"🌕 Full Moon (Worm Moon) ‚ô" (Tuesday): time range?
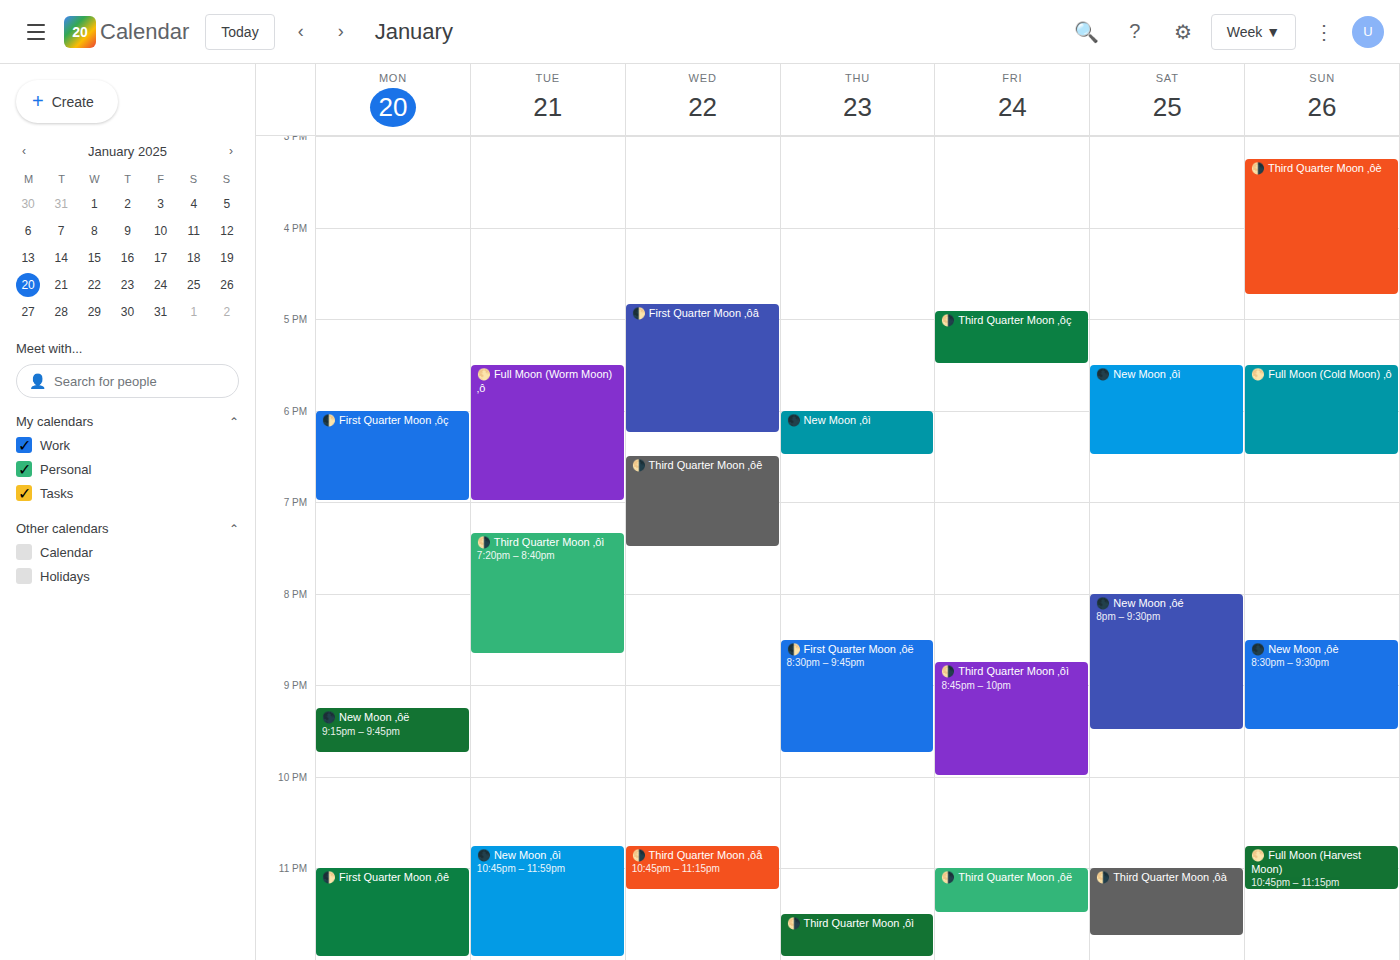
5:30 PM to 7:00 PM